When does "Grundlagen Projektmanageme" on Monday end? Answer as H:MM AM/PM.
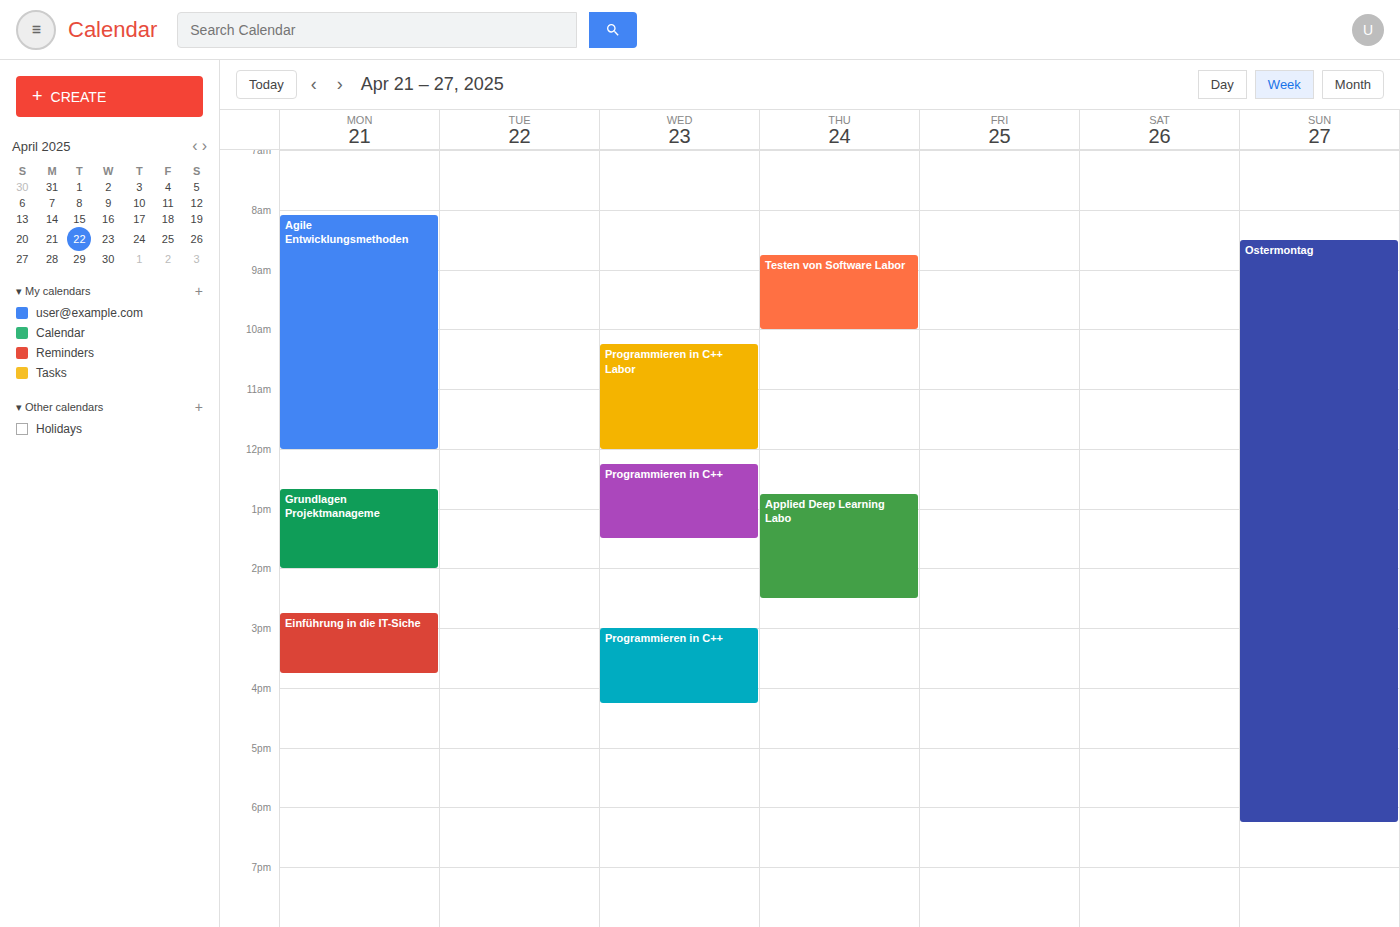
2:00 PM